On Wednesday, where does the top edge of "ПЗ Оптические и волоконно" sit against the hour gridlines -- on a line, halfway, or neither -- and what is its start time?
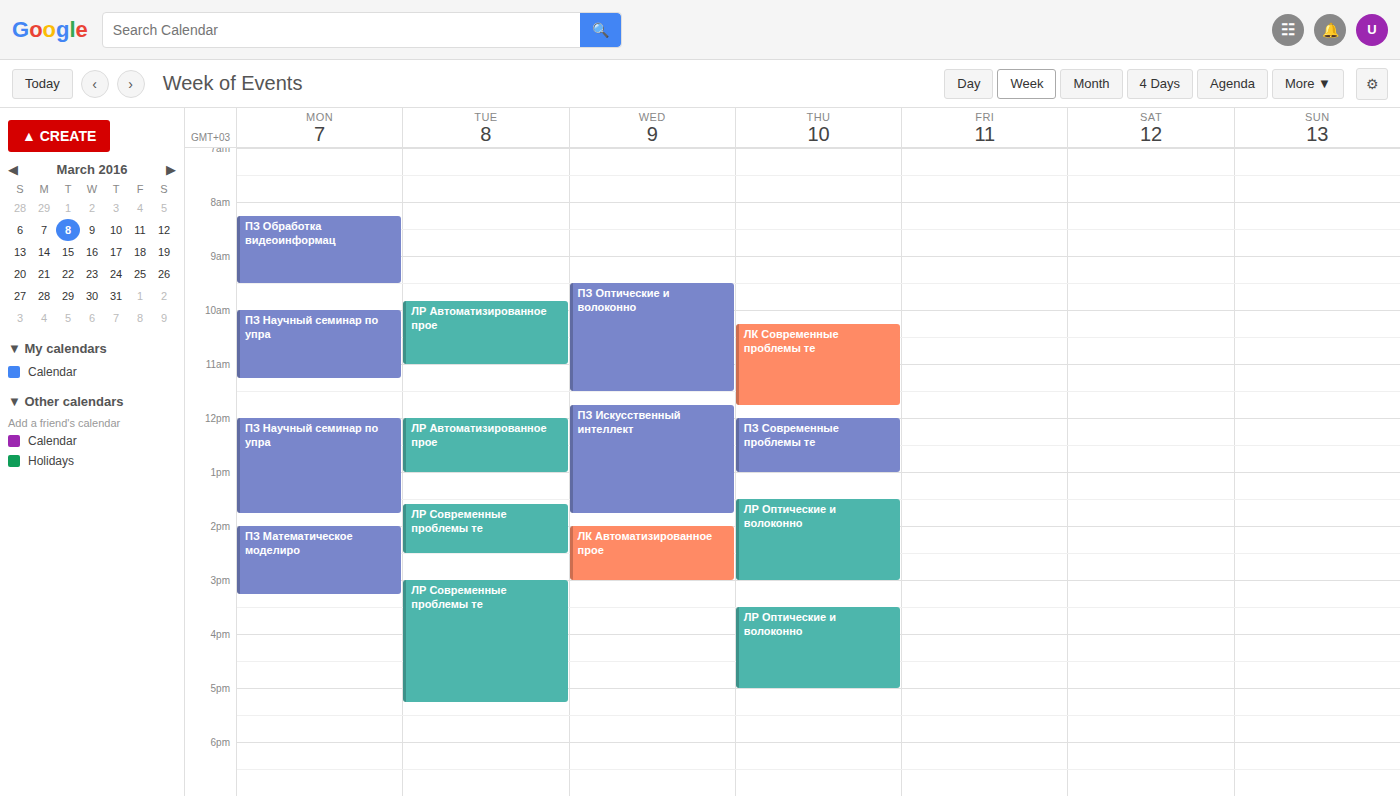
9:30 AM -- halfway between the 9 AM and 10 AM lines.